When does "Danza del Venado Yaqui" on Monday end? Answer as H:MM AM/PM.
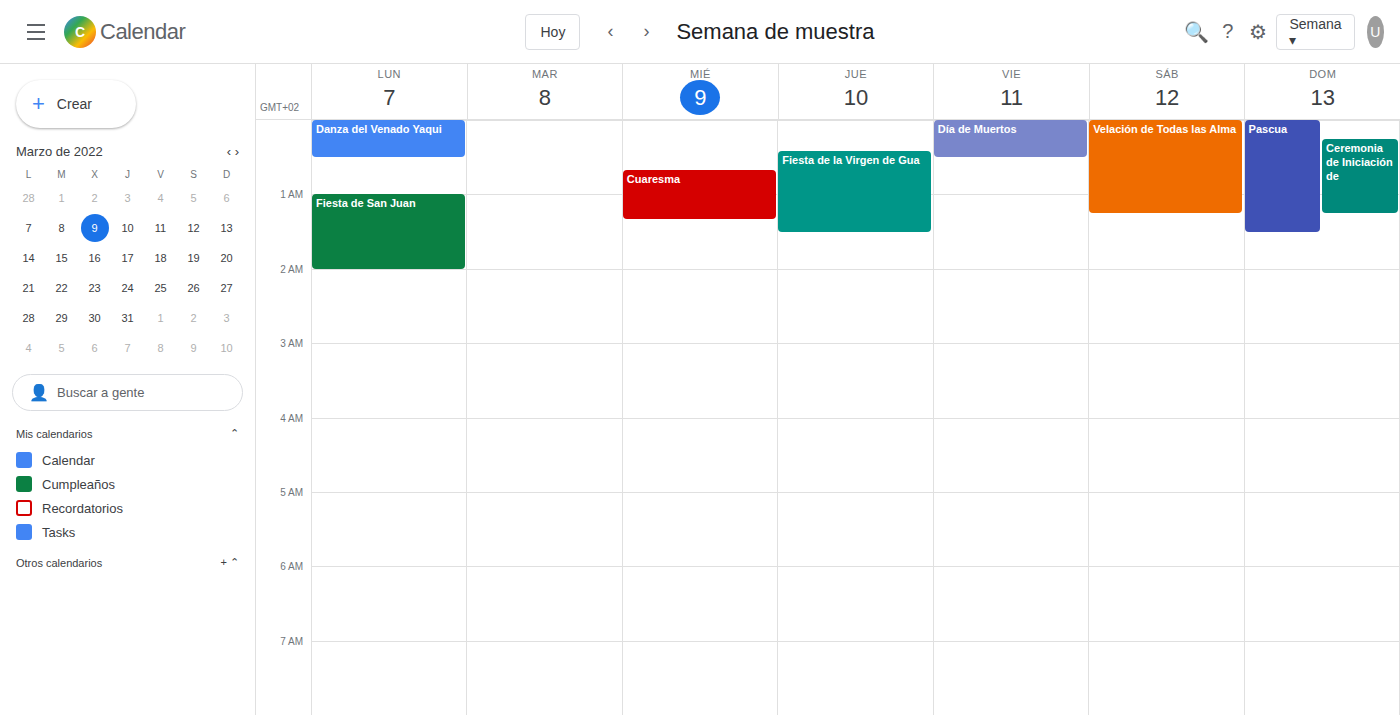
12:30 AM